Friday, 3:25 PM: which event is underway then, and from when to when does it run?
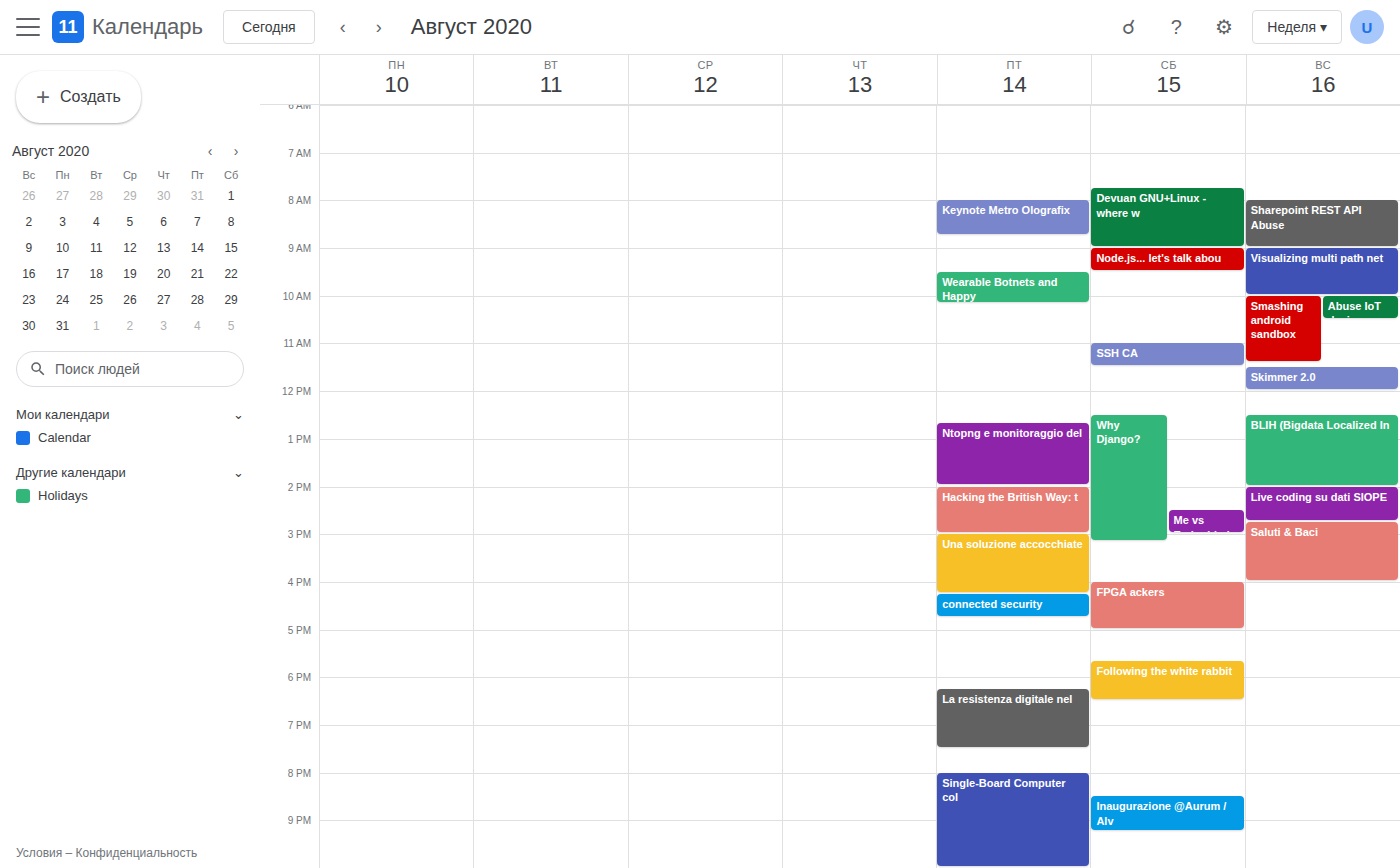
"Una soluzione accocchiate", 3:00 PM to 4:15 PM